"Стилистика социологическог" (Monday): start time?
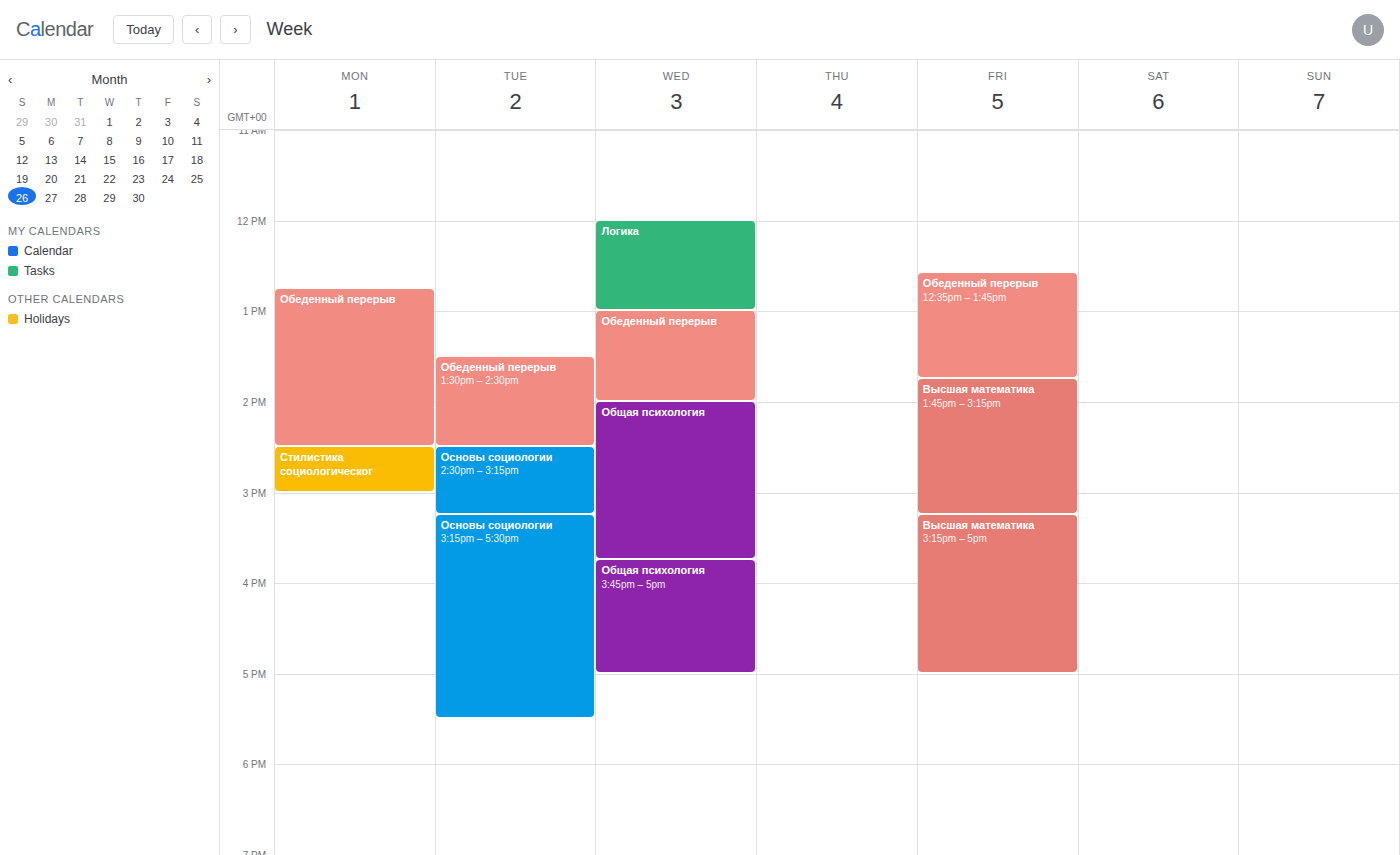
2:30 PM